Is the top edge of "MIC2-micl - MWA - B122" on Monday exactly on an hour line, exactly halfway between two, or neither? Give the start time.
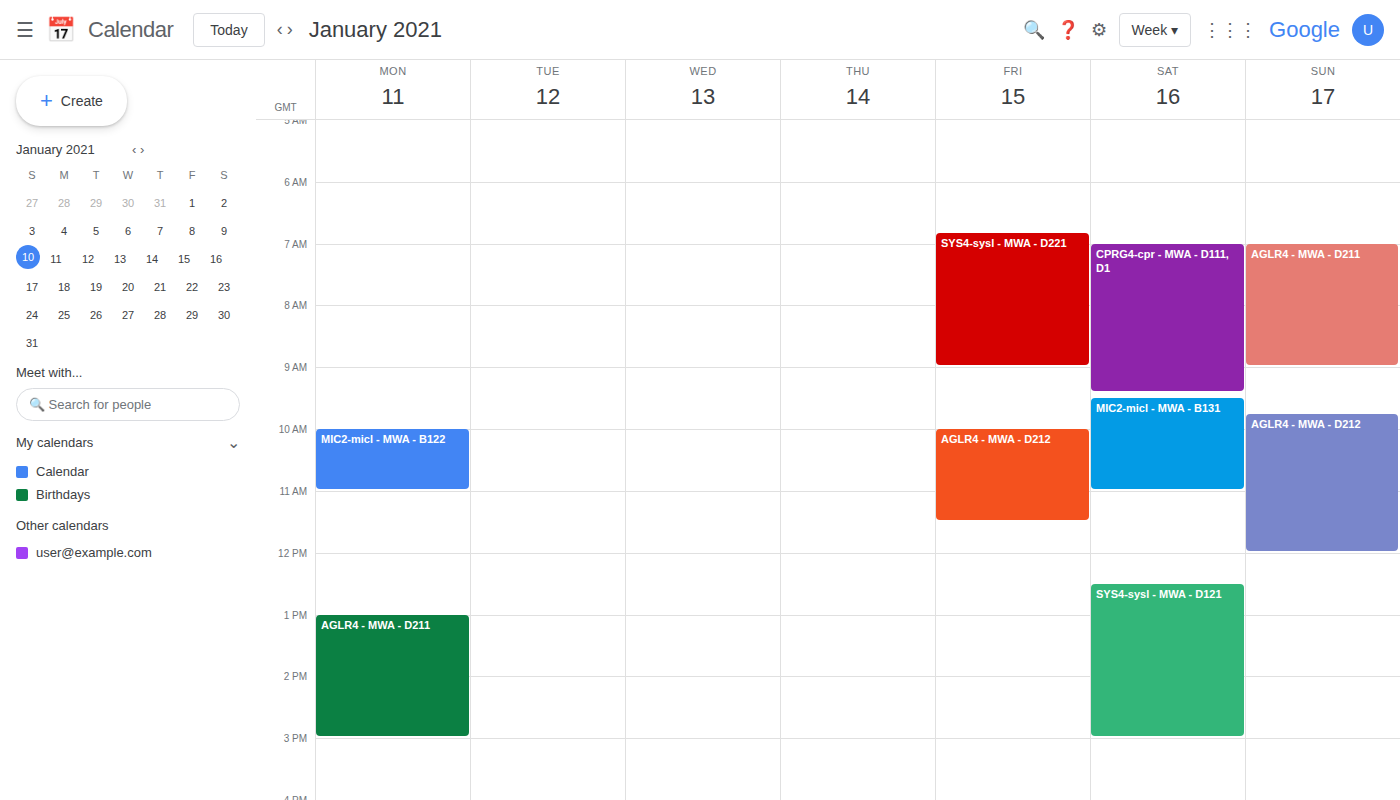
10:00 AM -- exactly on the 10 AM line.